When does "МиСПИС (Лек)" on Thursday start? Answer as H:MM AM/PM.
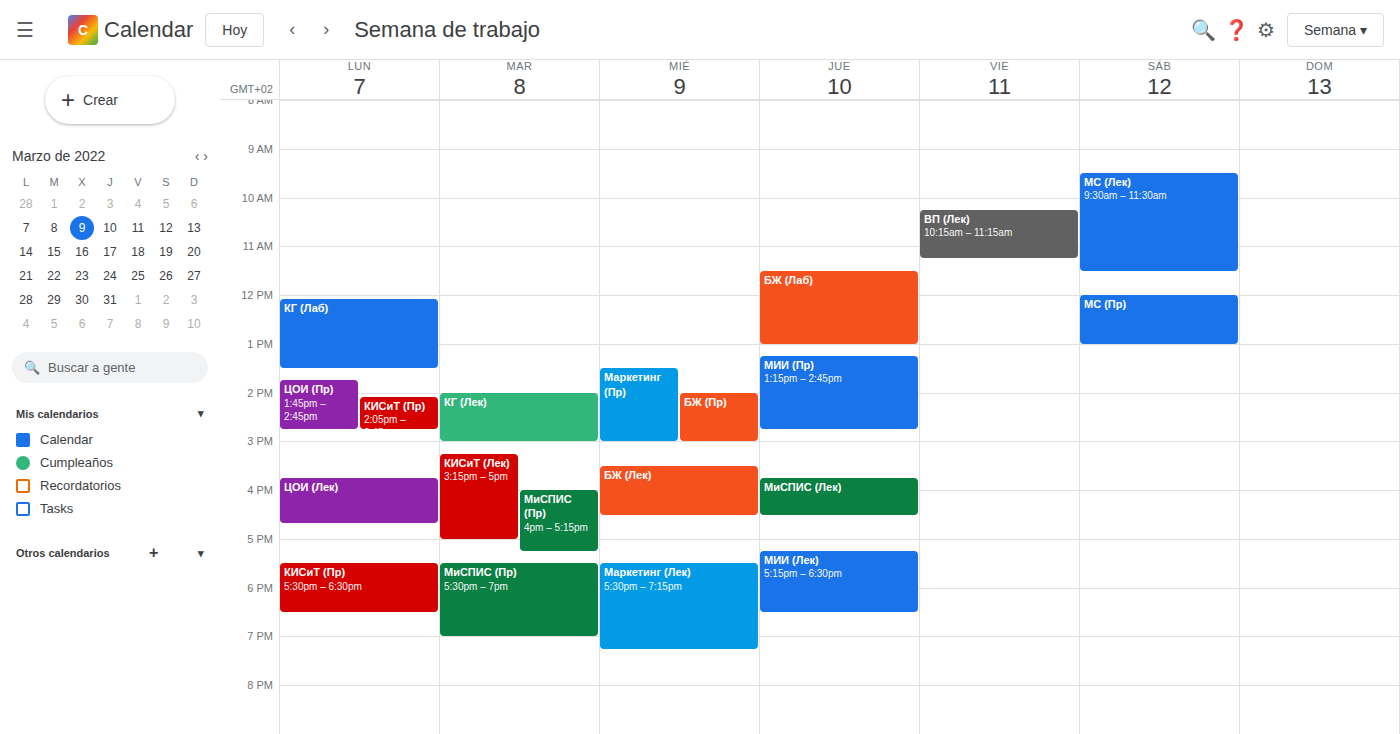
3:45 PM